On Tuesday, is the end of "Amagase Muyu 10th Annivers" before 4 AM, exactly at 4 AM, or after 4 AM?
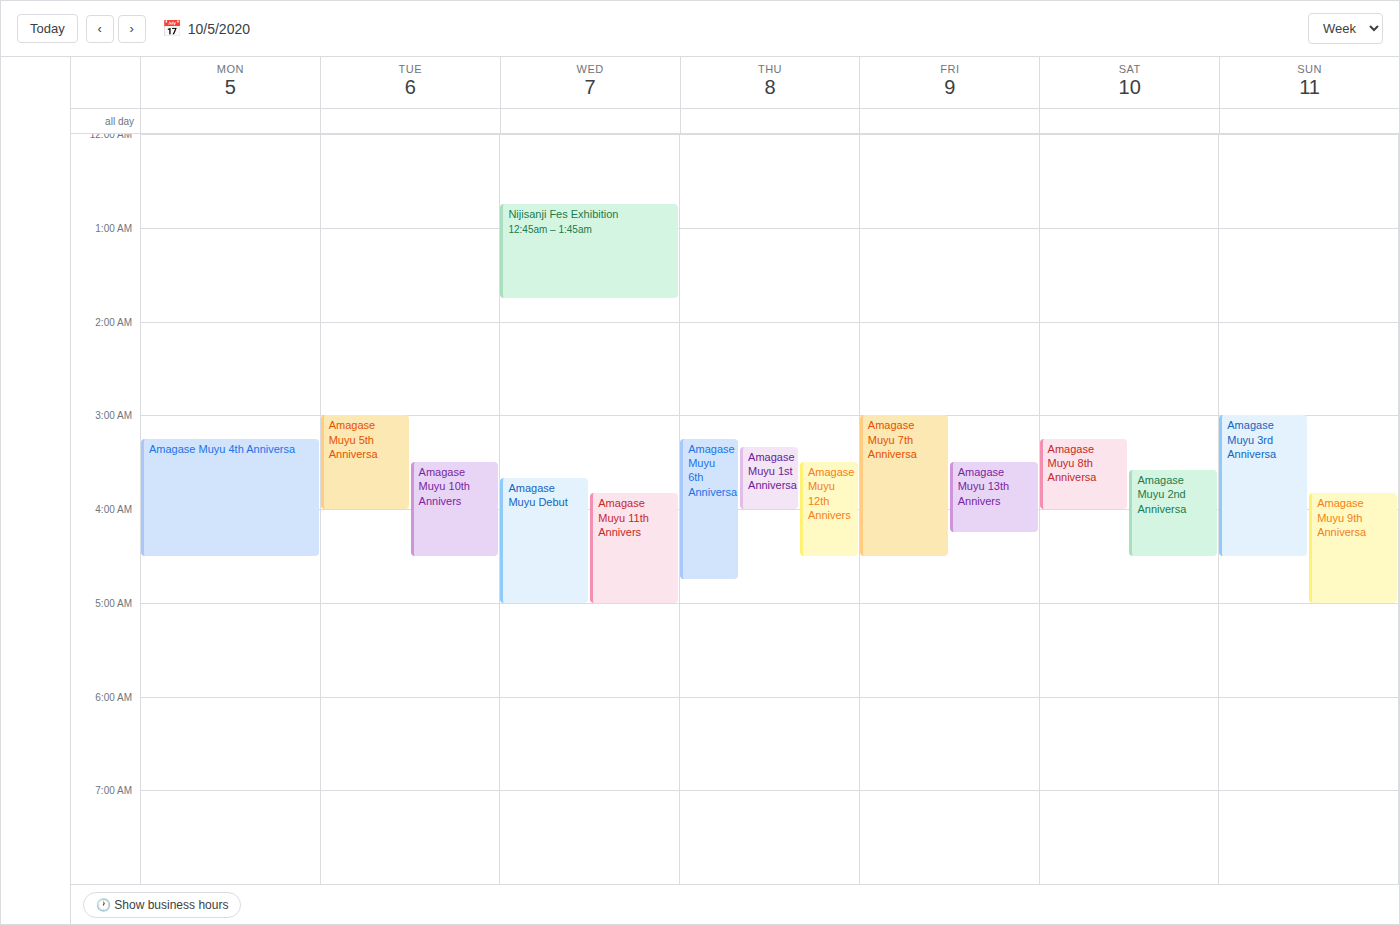
4:30 AM -- after 4 AM, 30 minutes below the 4 AM line.